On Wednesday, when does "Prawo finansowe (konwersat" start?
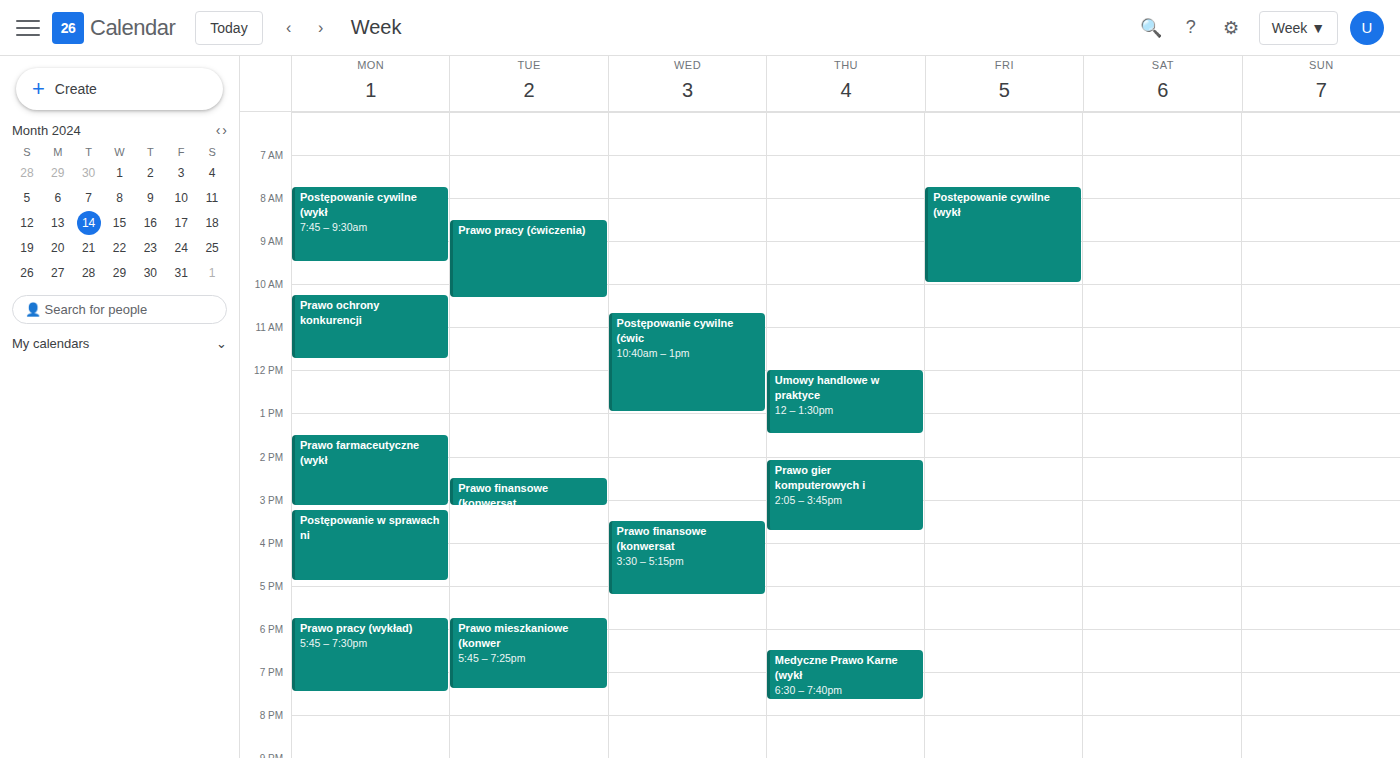
3:30 PM